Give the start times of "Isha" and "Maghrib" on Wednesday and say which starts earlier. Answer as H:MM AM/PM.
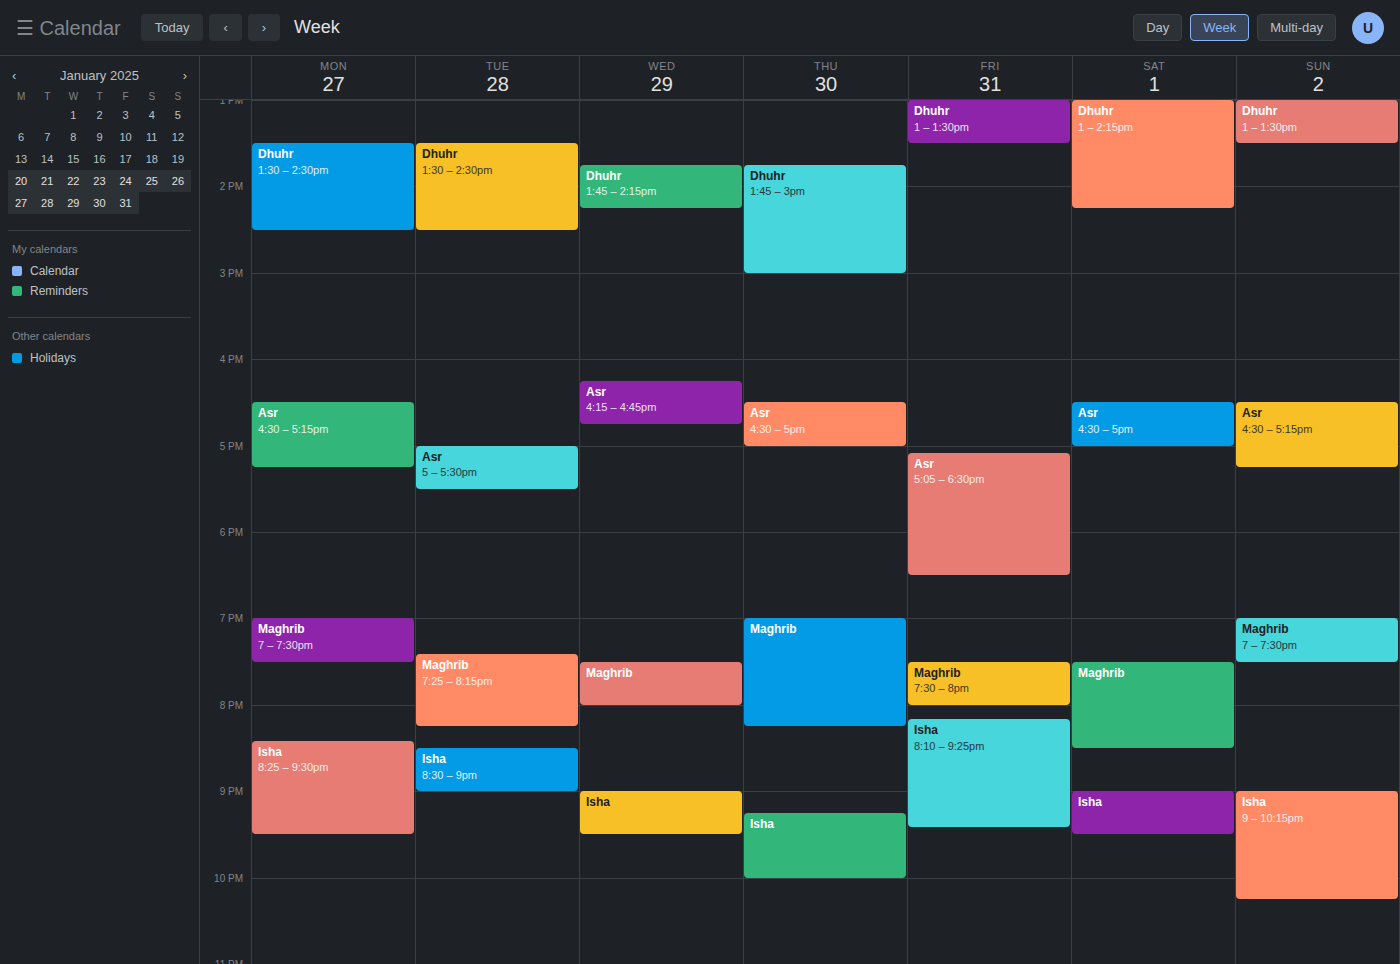
"Maghrib" 7:30 PM; "Isha" 9:00 PM.